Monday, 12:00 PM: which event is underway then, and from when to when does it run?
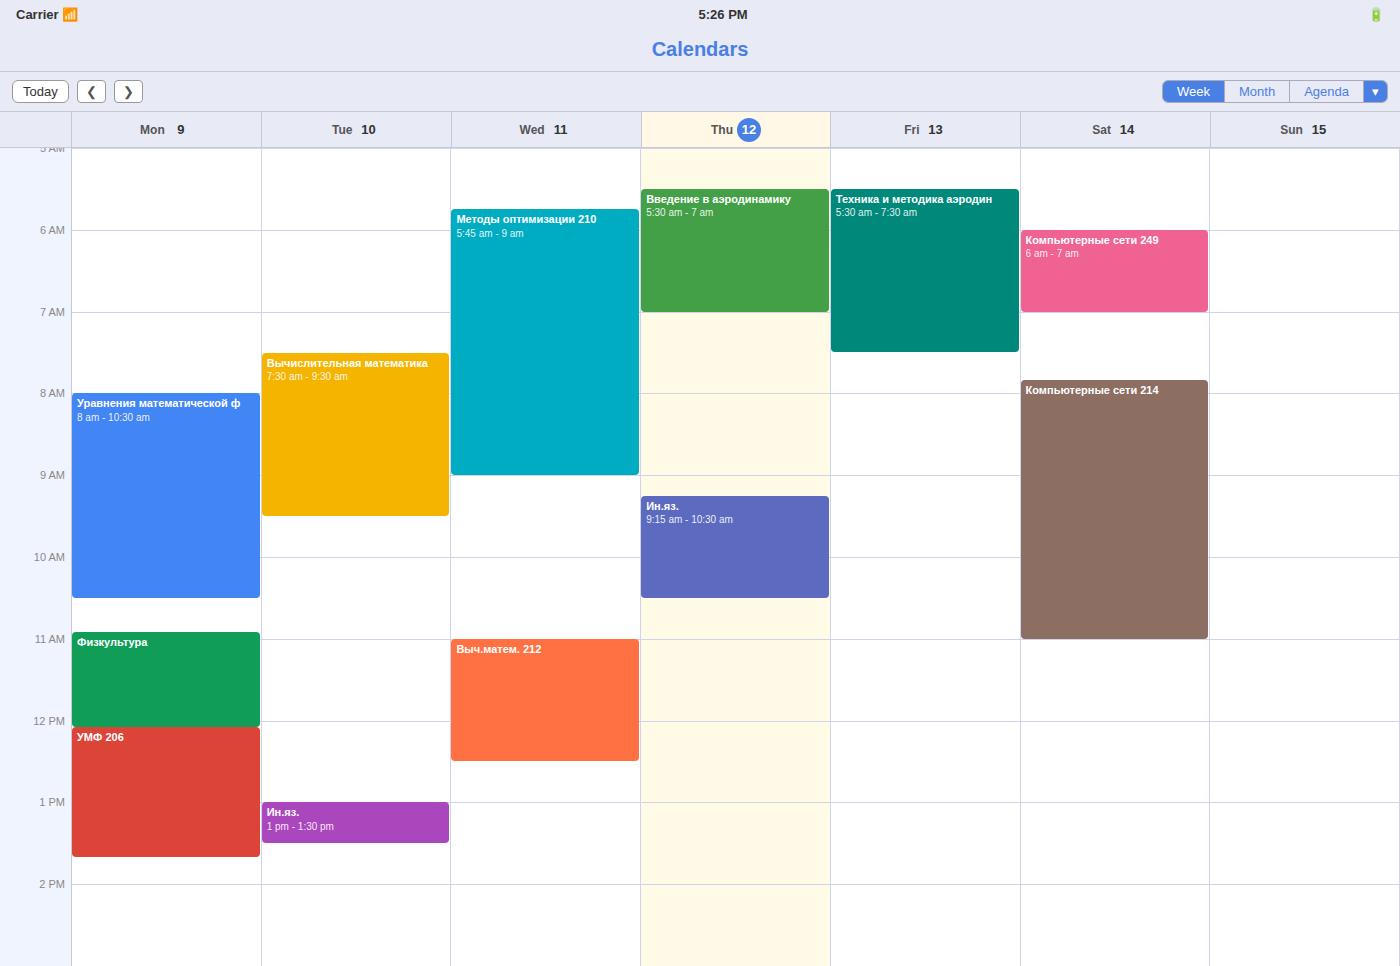
"Физкультура", 10:55 AM to 12:05 PM